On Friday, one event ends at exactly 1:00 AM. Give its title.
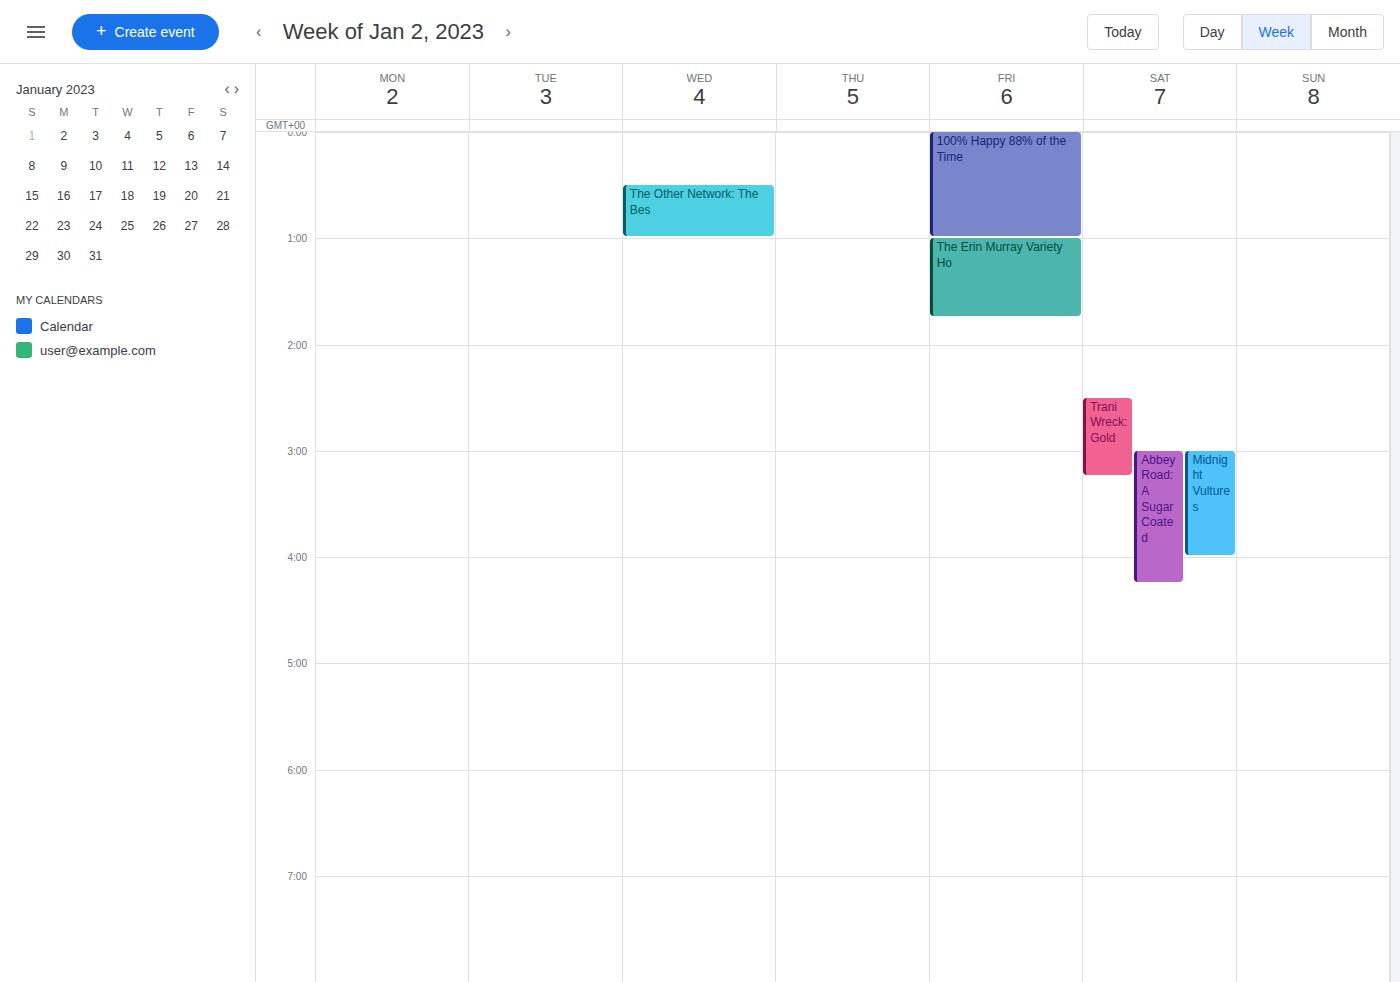
"100% Happy 88% of the Time"